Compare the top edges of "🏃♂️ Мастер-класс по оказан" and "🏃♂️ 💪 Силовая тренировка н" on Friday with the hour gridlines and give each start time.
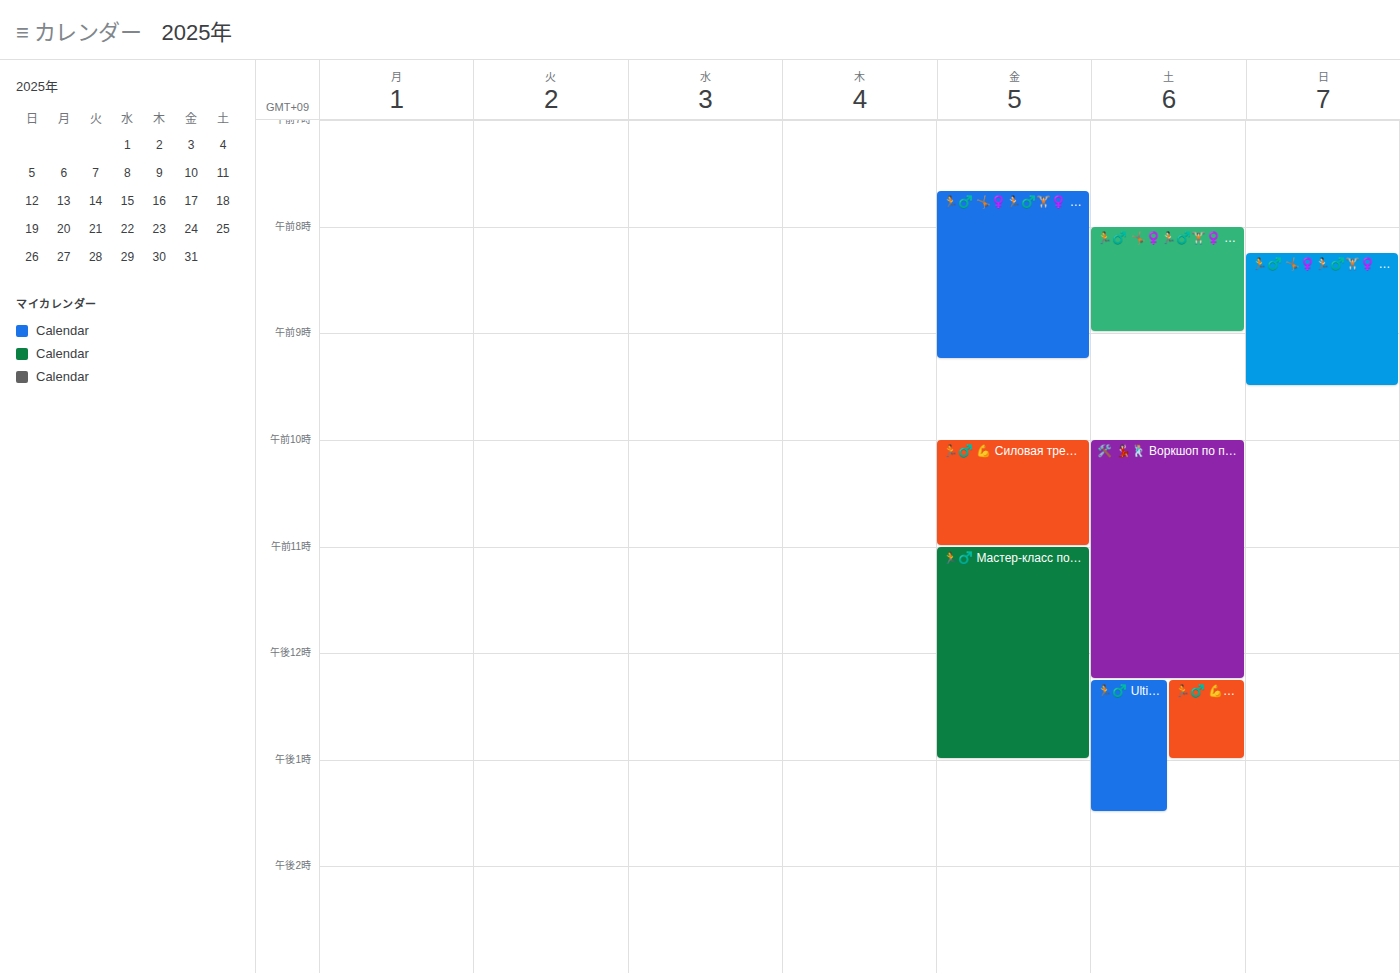
"🏃♂️ Мастер-класс по оказан": 11:00 AM, exactly on the 11 AM line. "🏃♂️ 💪 Силовая тренировка н": 10:00 AM, exactly on the 10 AM line.